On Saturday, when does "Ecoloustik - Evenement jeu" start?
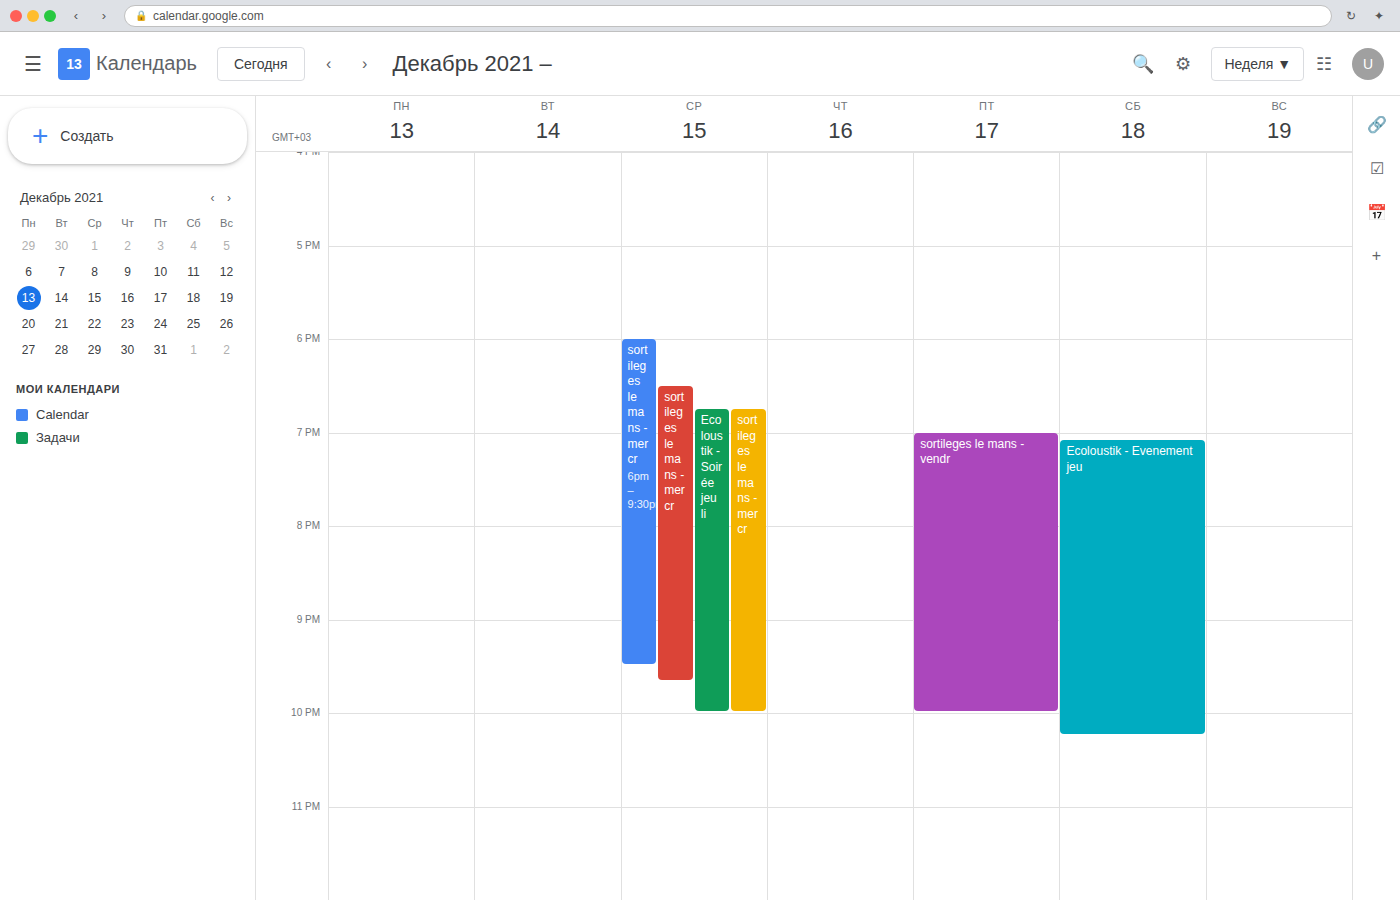
19:05